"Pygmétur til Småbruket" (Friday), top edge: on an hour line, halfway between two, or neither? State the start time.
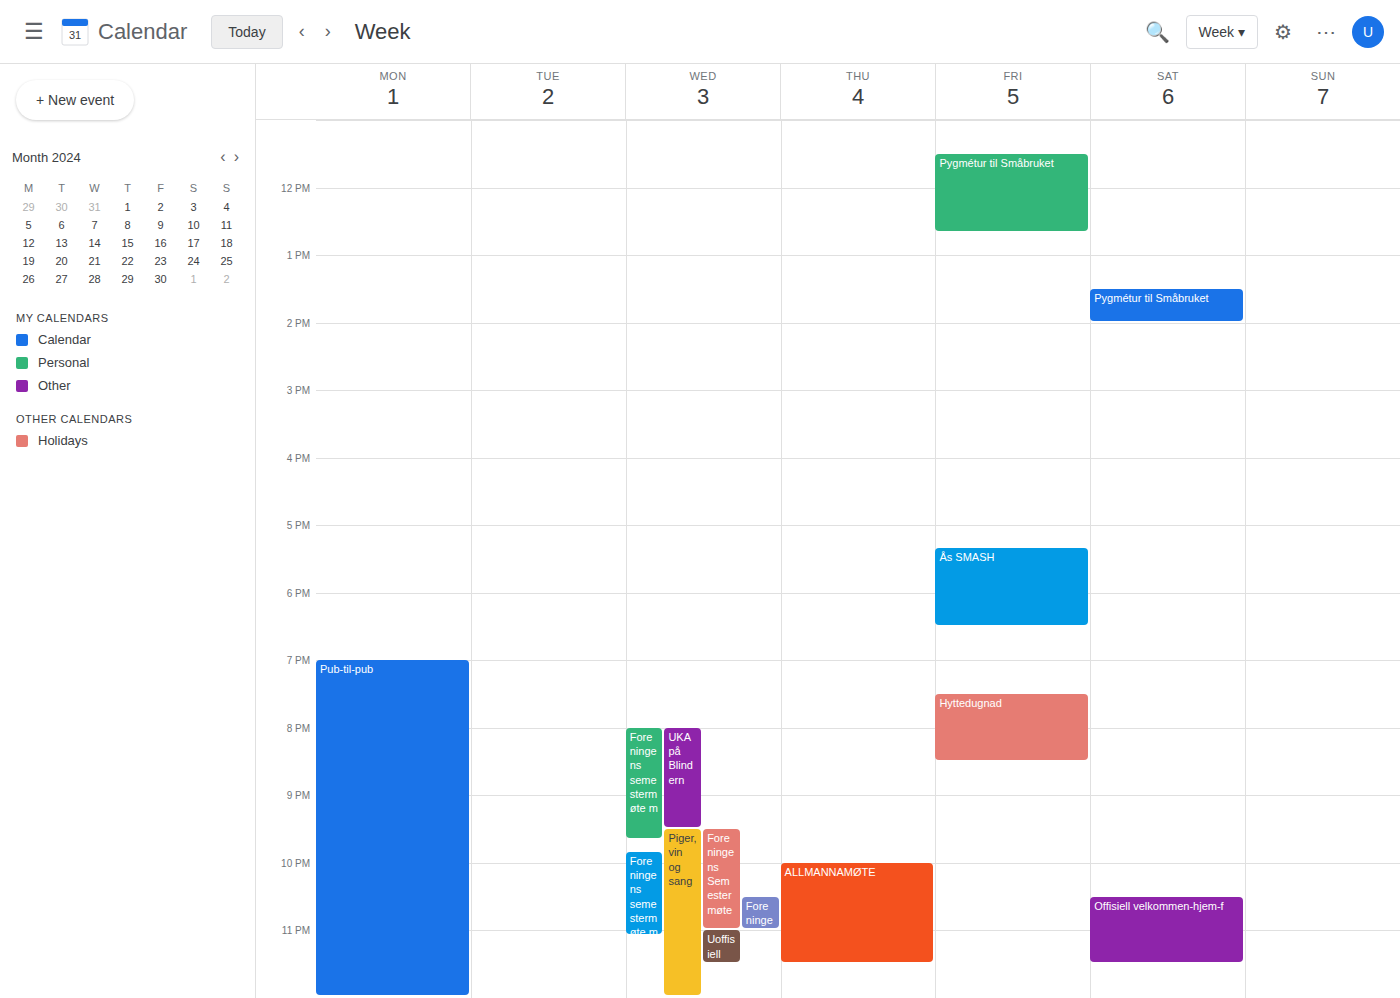
11:30 AM -- halfway between the 11 AM and 12 PM lines.